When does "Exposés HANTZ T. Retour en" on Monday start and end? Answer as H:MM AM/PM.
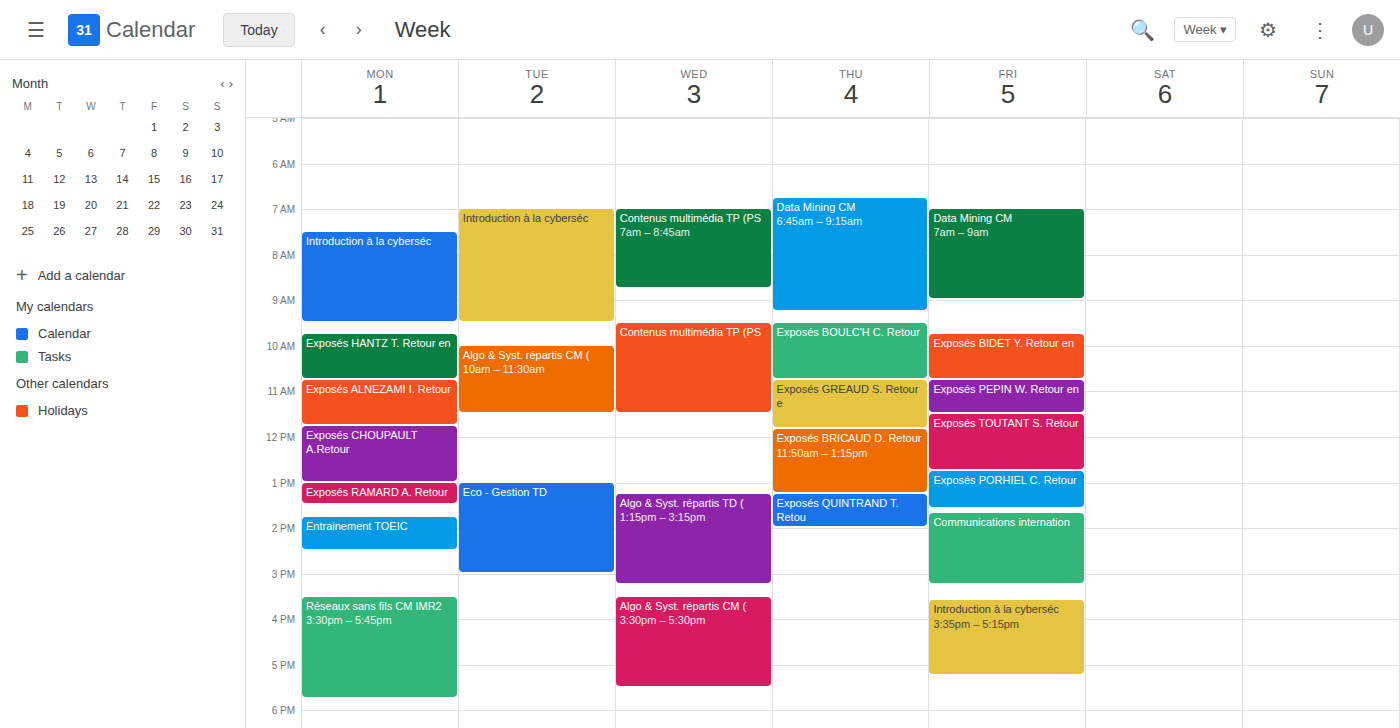
9:45 AM to 10:45 AM